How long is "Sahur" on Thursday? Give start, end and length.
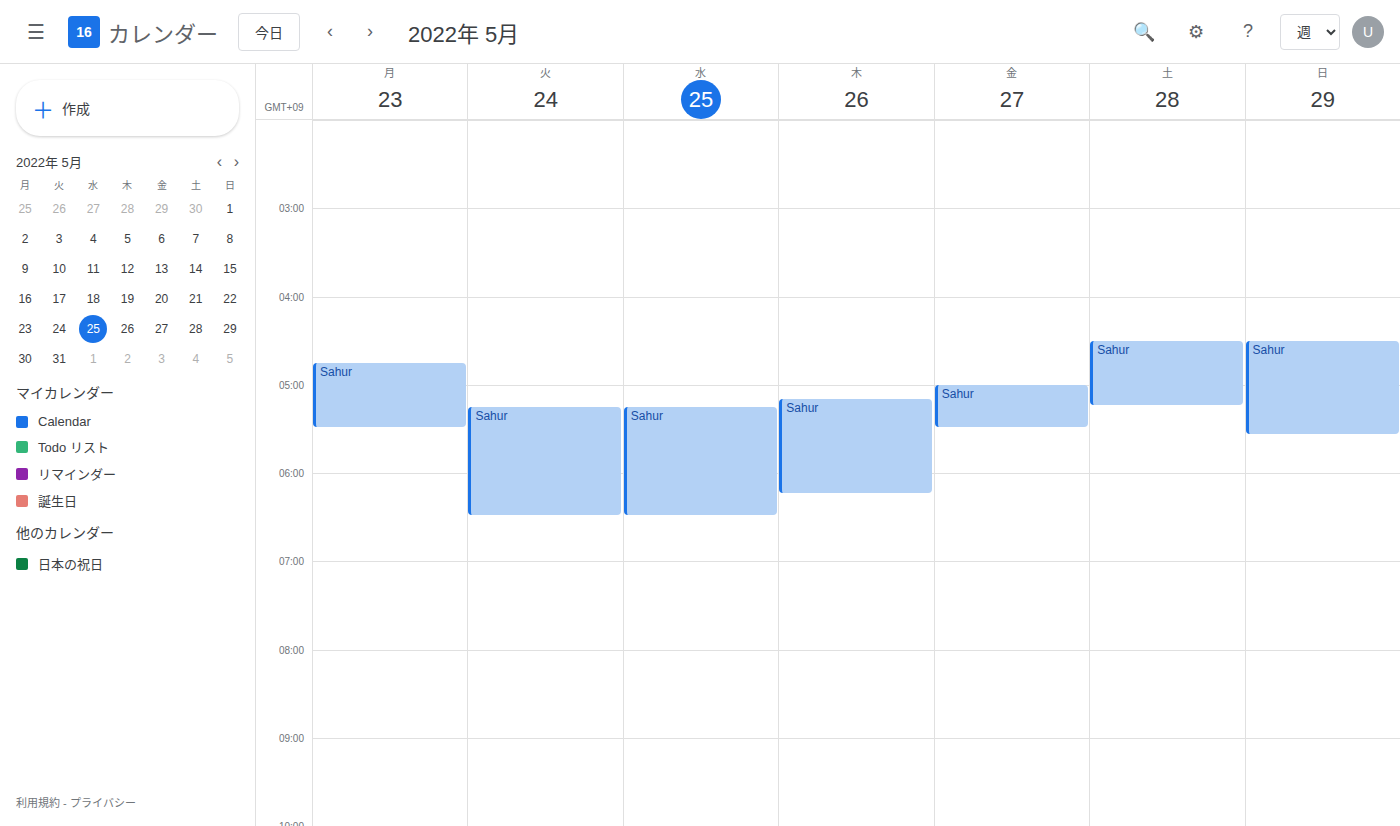
5:10 AM to 6:15 AM, 1 hour 5 minutes